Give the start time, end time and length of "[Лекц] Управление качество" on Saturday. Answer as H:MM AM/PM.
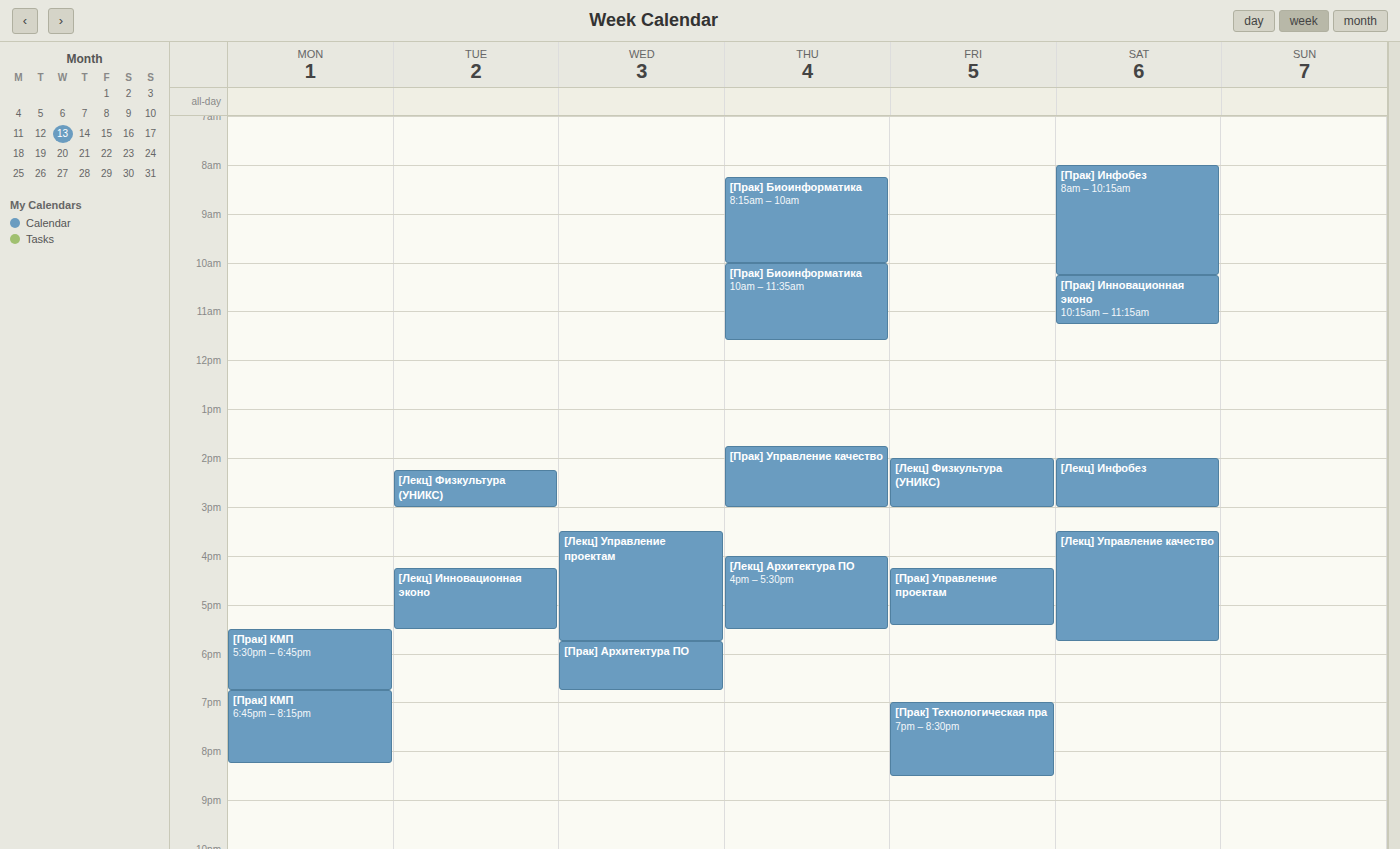
3:30 PM to 5:45 PM, 2 hours 15 minutes